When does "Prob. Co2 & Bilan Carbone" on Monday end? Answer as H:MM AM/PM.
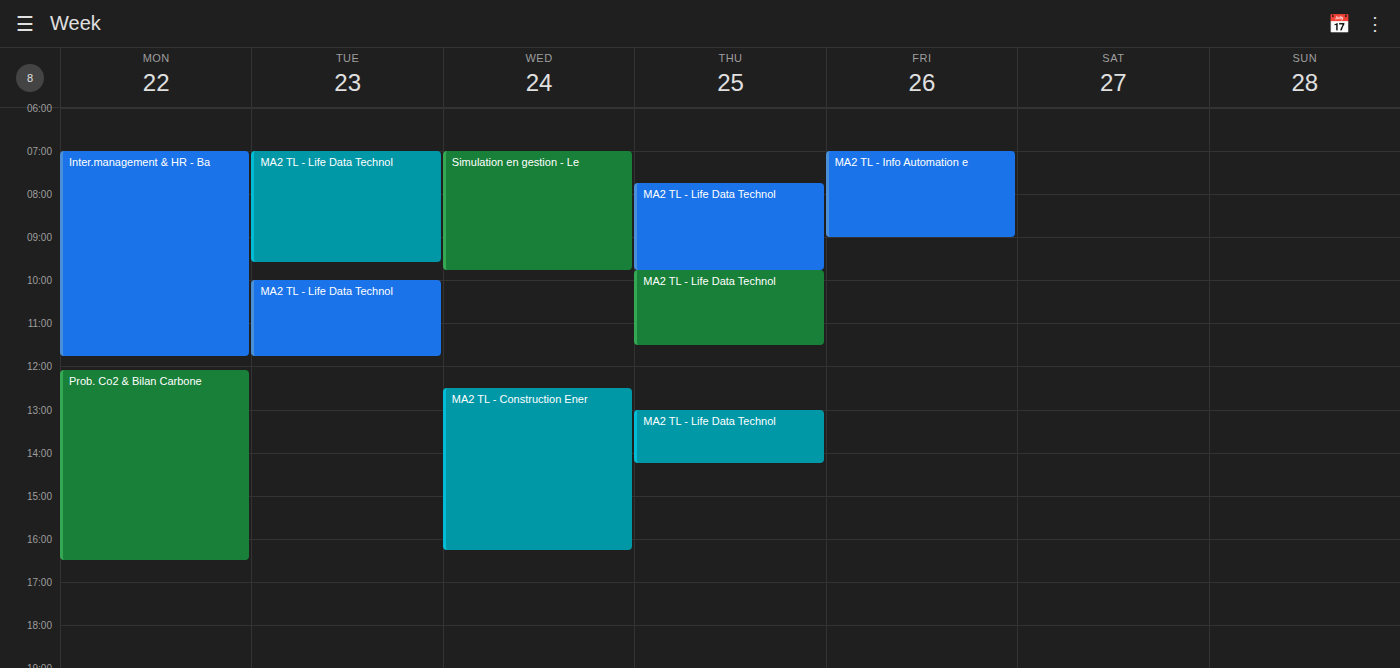
4:30 PM